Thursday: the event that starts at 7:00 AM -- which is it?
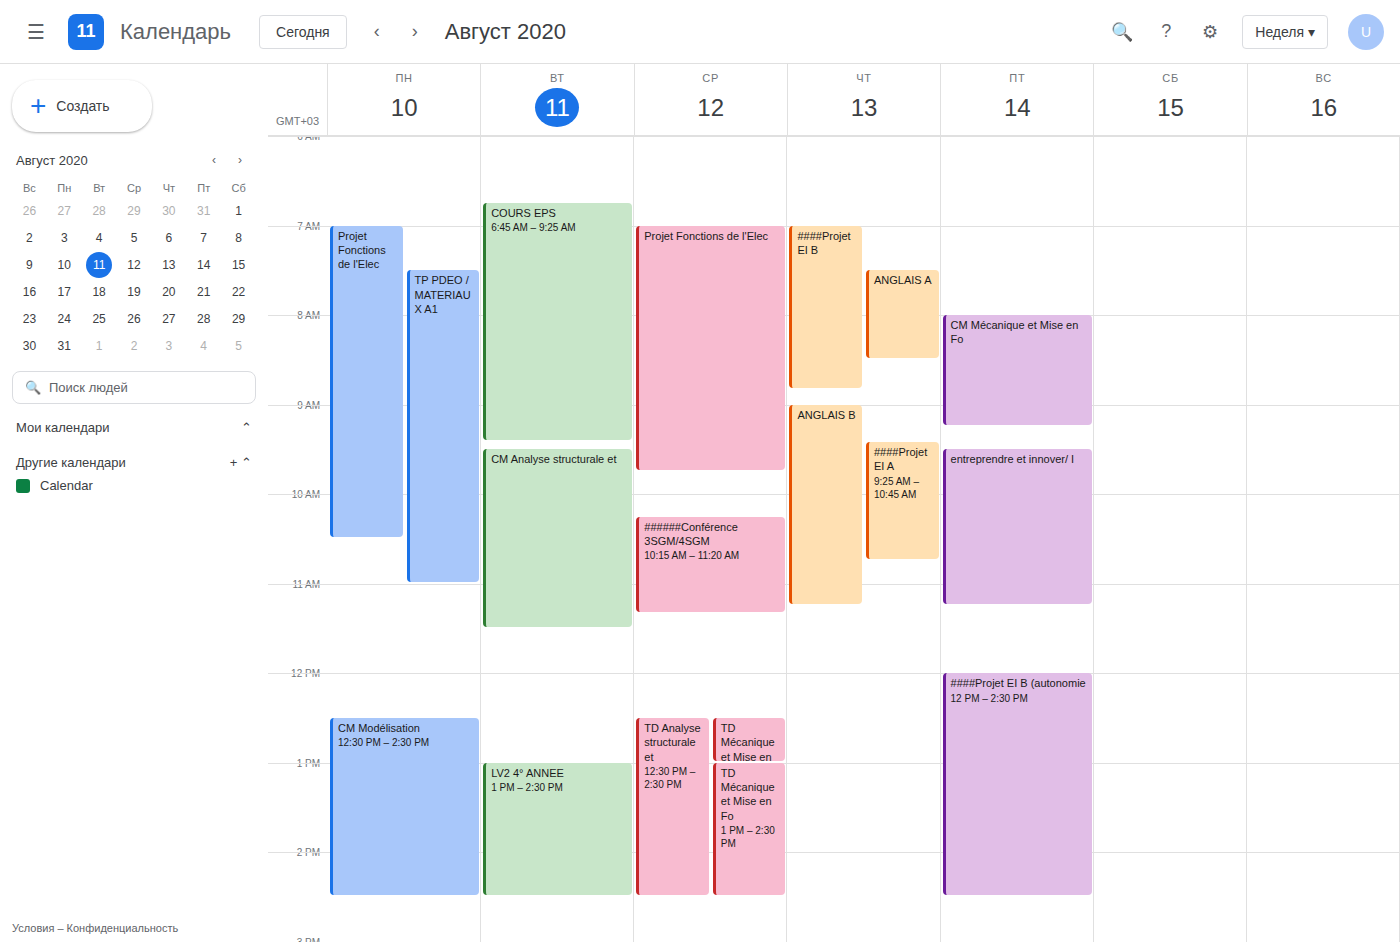
"####Projet EI B"